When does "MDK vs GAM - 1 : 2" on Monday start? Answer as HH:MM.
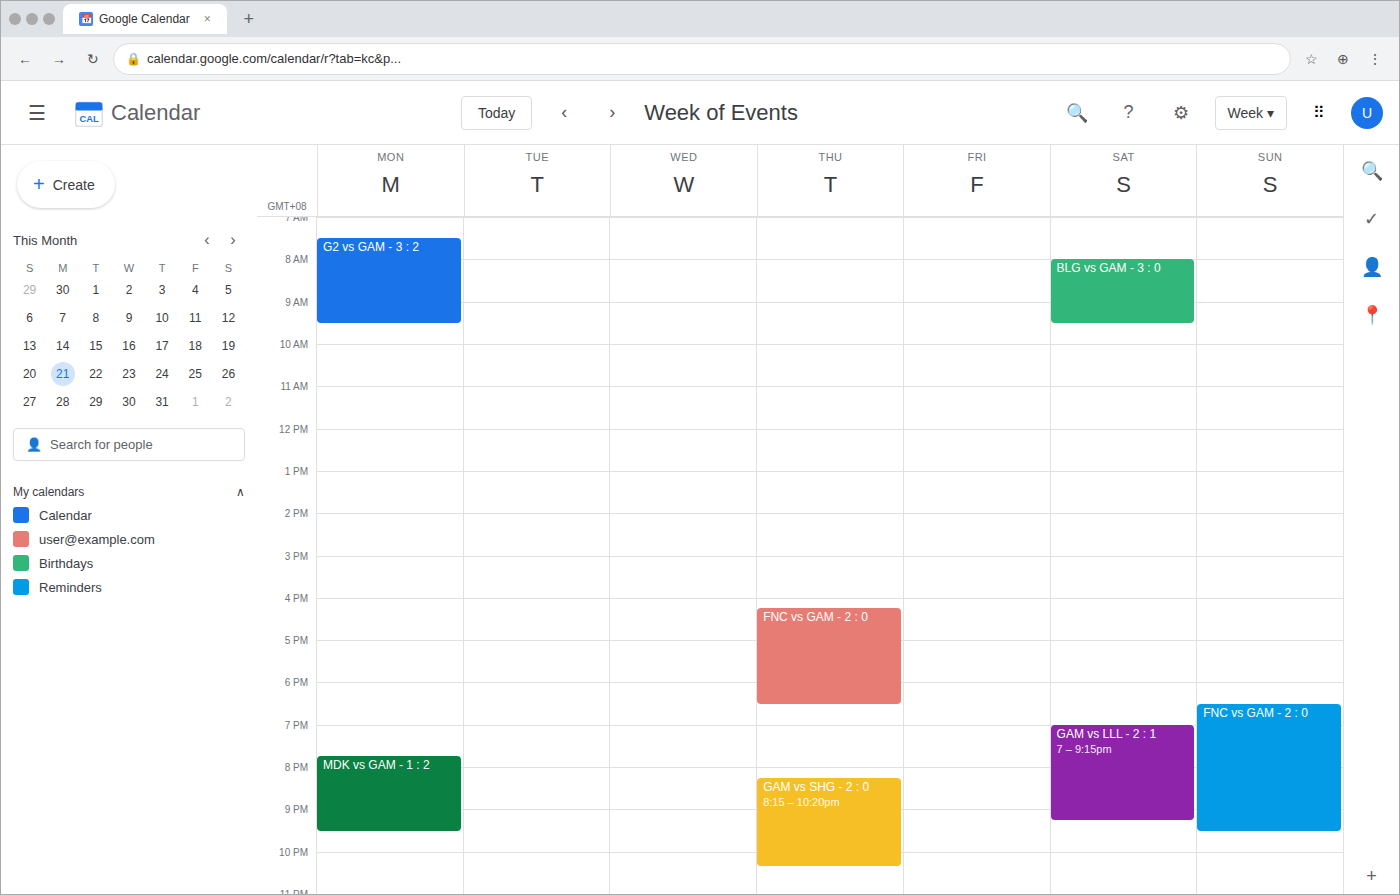
19:45